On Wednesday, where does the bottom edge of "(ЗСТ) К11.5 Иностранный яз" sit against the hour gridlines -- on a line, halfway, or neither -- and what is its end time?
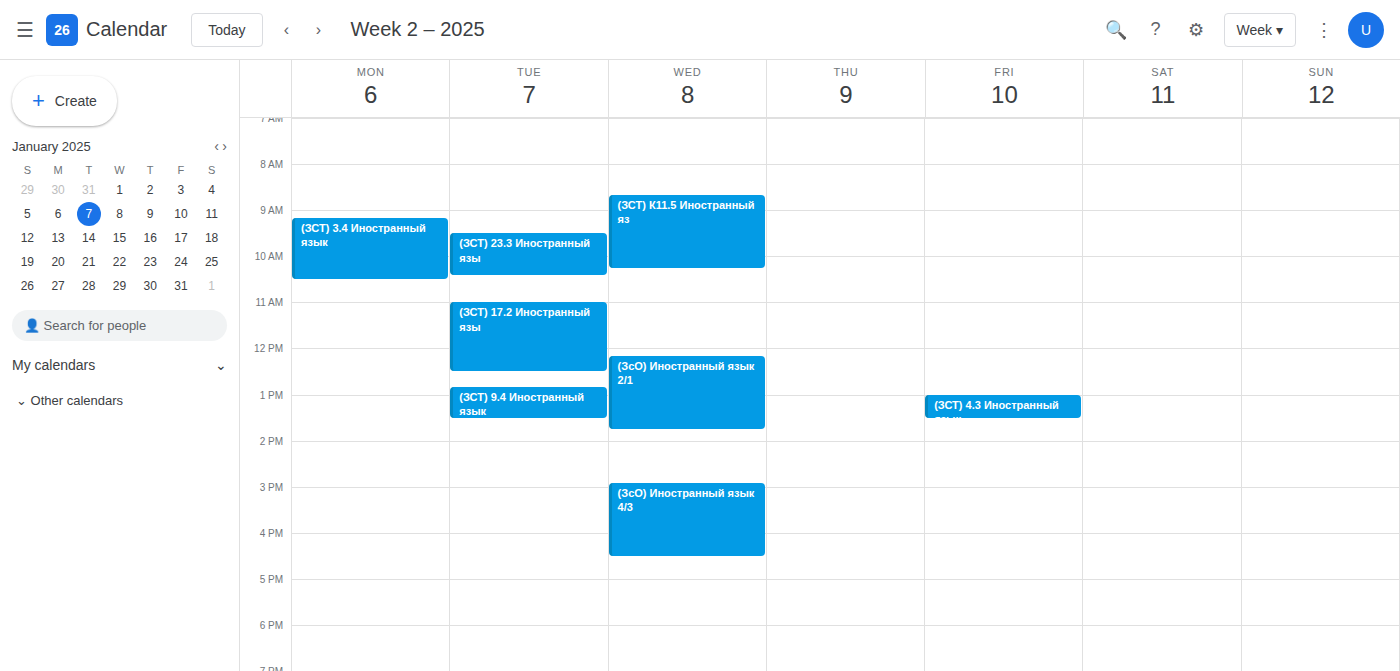
10:15 -- neither: a quarter of the way from the 10:00 line to the 11:00 line.